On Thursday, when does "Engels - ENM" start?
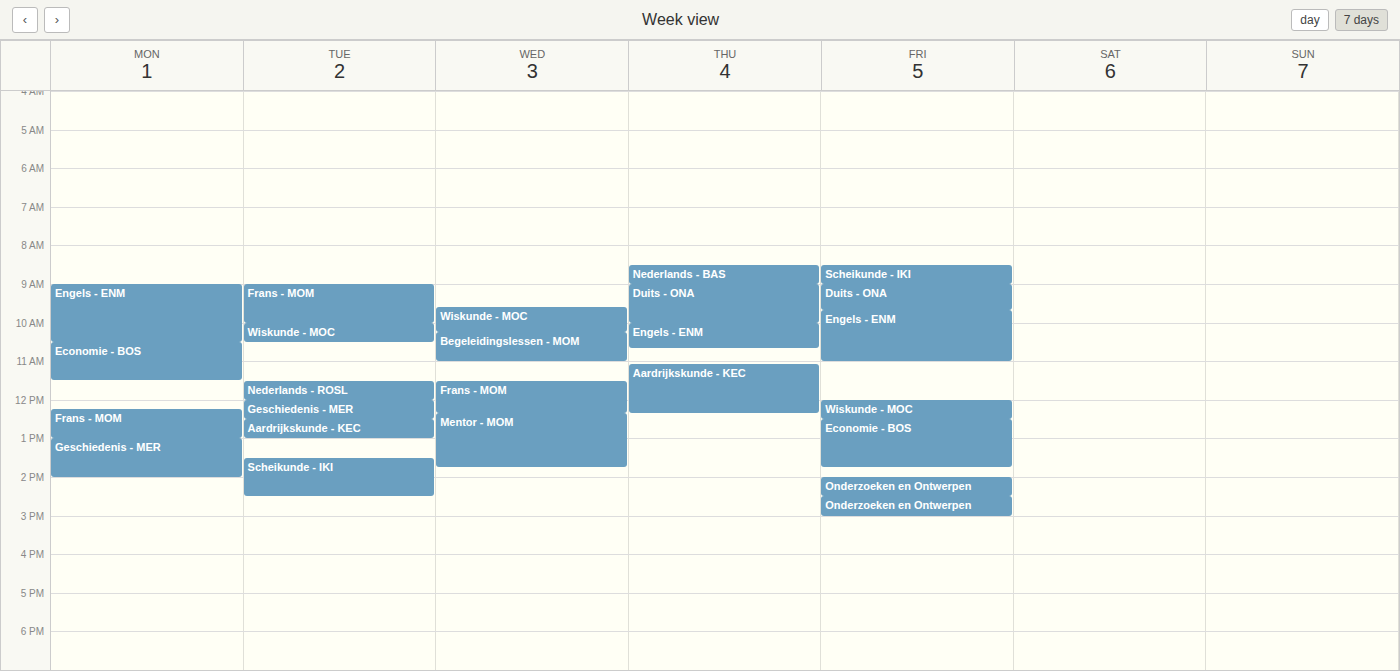
10:00 AM